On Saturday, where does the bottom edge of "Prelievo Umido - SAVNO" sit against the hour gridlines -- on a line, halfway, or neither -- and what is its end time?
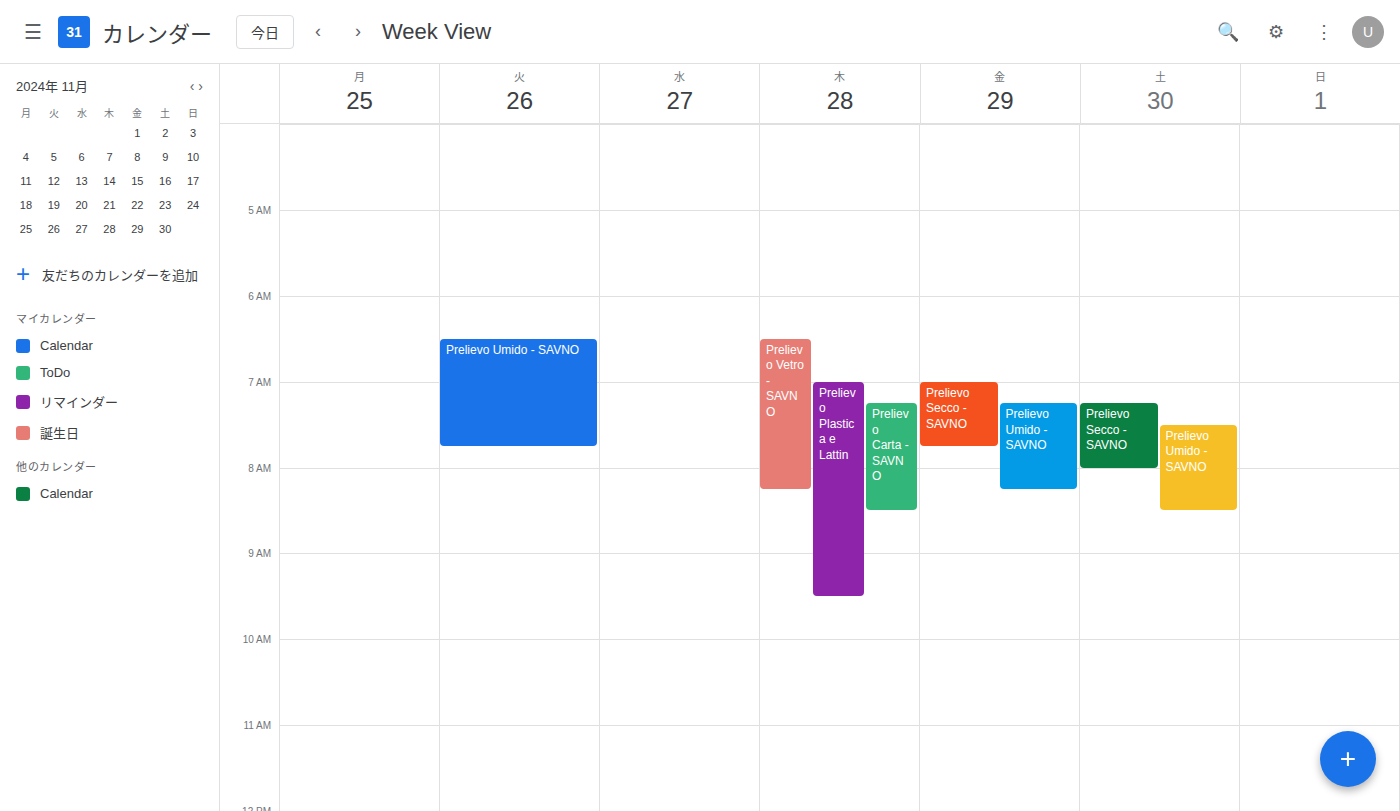
8:30 AM -- halfway between the 8 AM and 9 AM lines.